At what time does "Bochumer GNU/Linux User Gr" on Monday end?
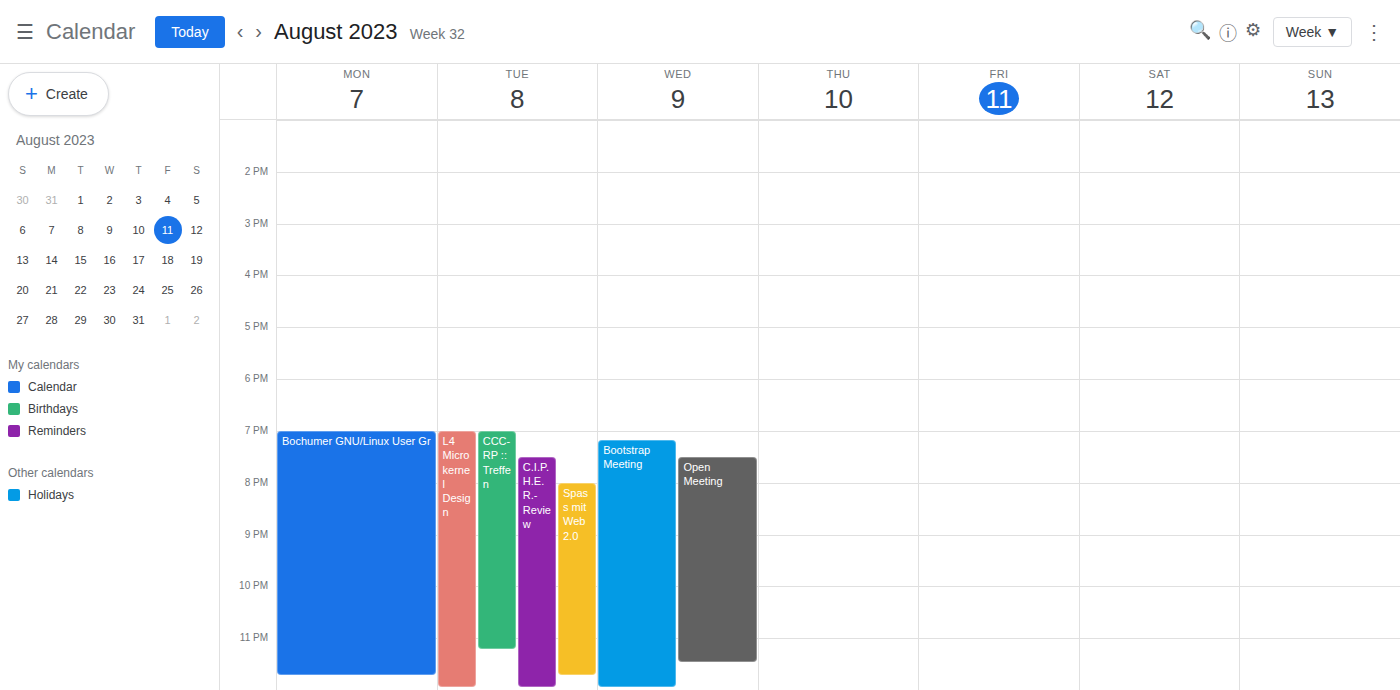
23:45